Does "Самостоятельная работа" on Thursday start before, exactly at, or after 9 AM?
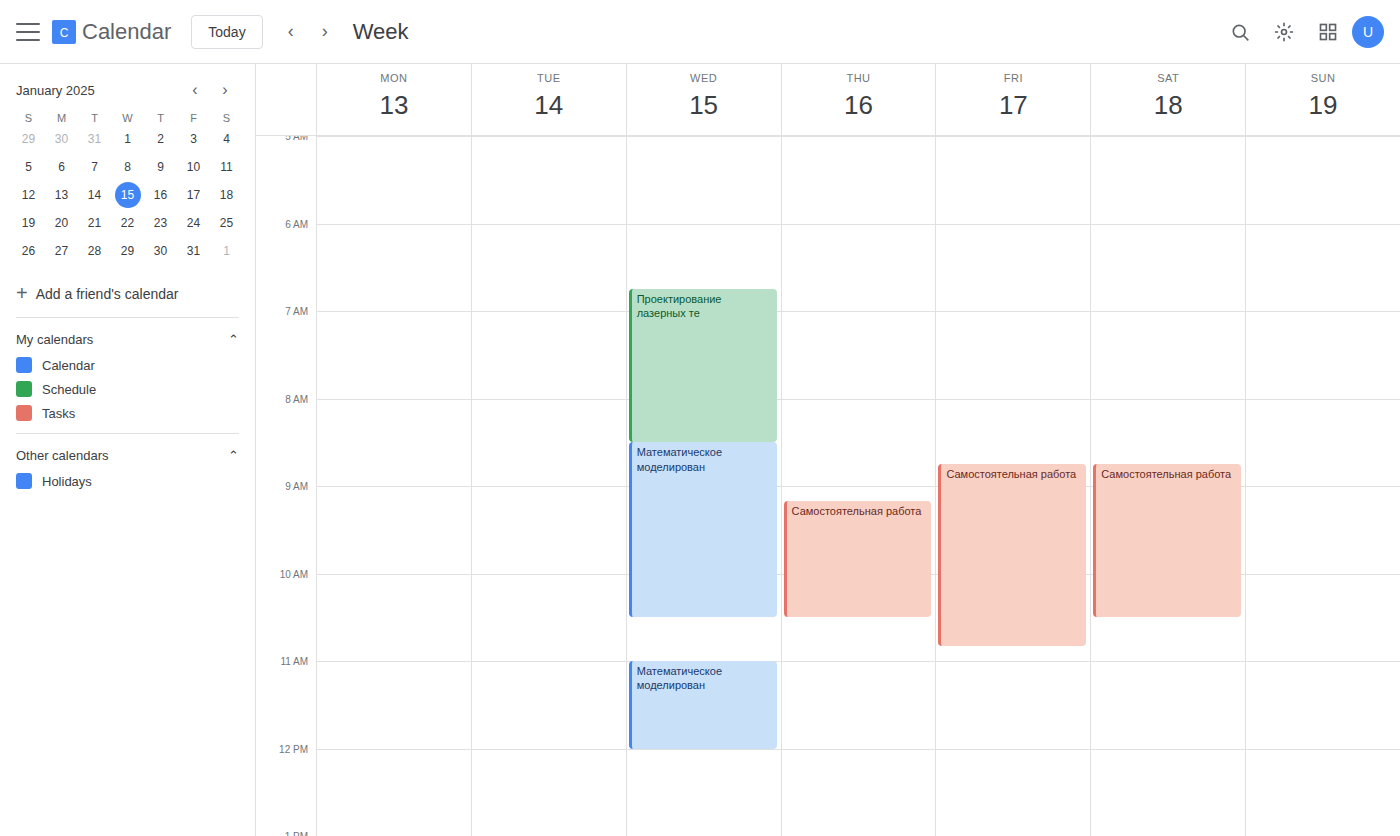
9:10 AM -- after 9 AM, 10 minutes below the 9 AM line.